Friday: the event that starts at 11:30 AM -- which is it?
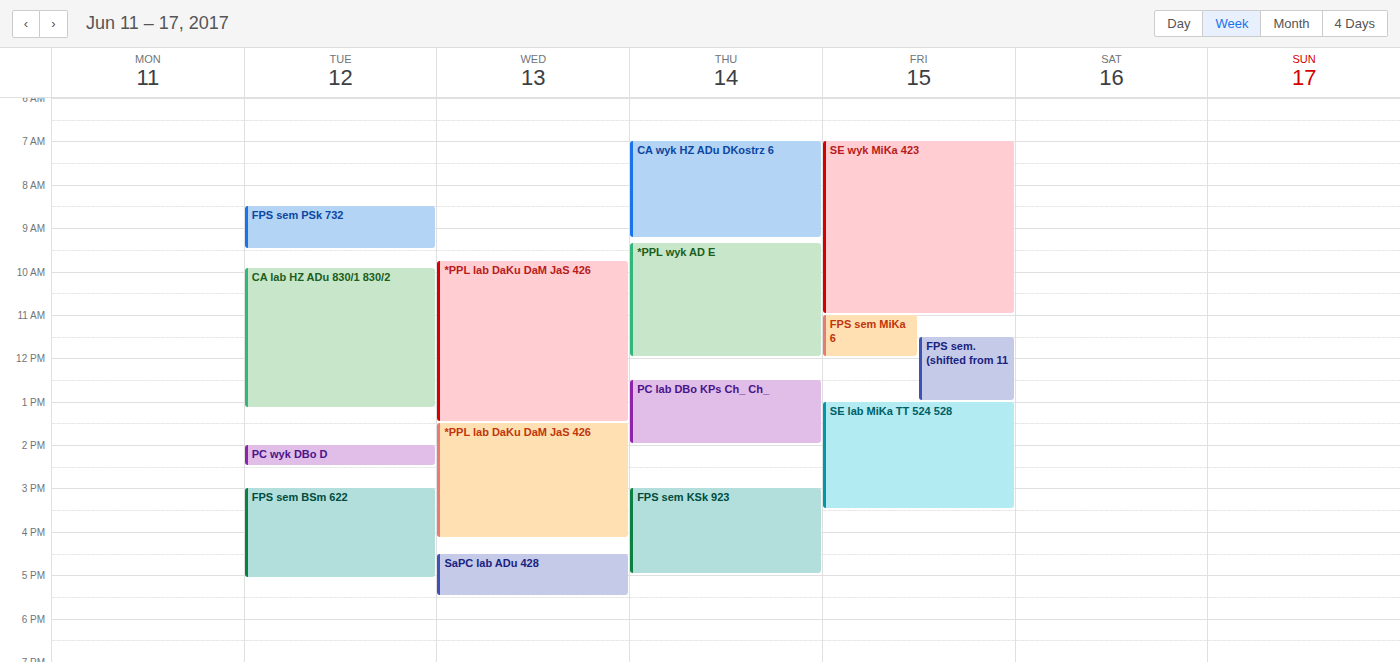
"FPS sem. (shifted from 11"